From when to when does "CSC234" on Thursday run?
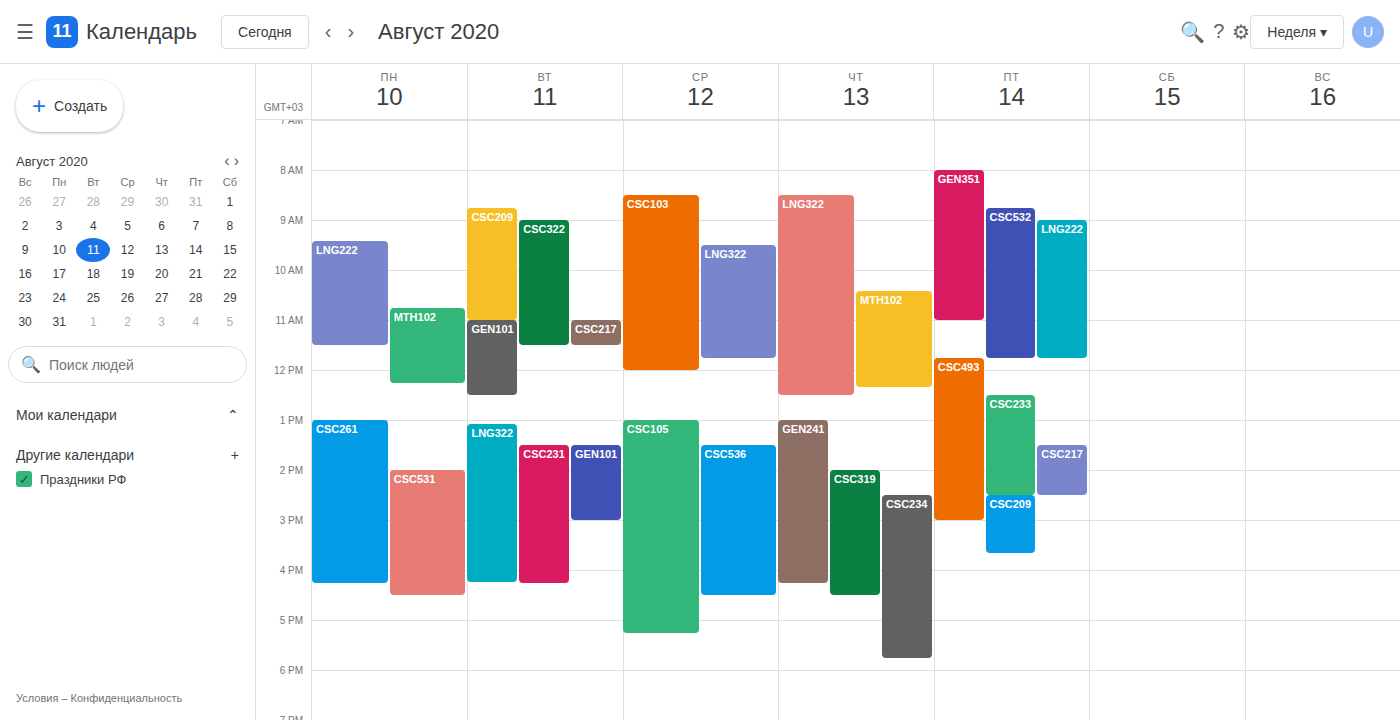
2:30 PM to 5:45 PM